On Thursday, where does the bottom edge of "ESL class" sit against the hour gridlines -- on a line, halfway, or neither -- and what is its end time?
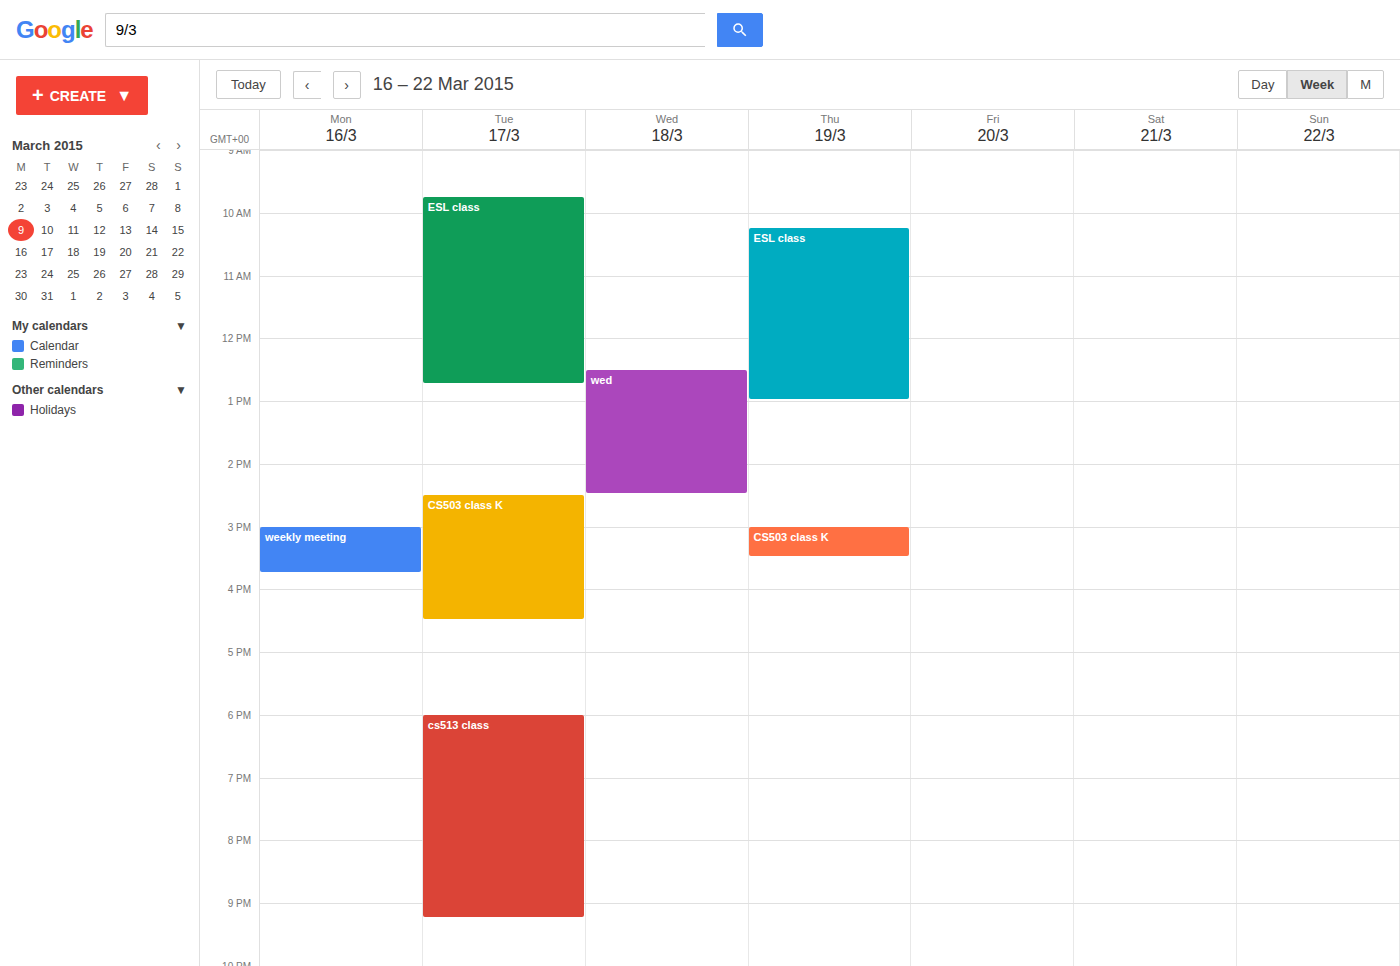
1:00 PM -- exactly on the 1 PM line.